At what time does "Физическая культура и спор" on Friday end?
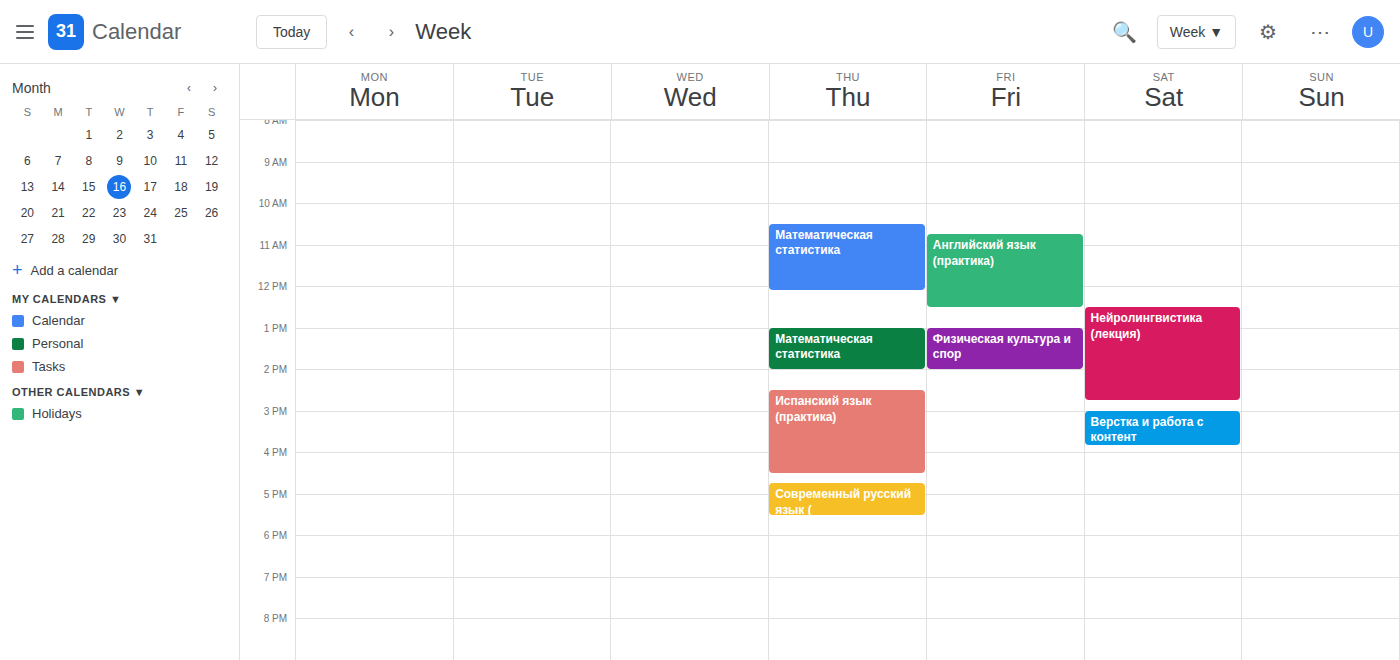
2:00 PM